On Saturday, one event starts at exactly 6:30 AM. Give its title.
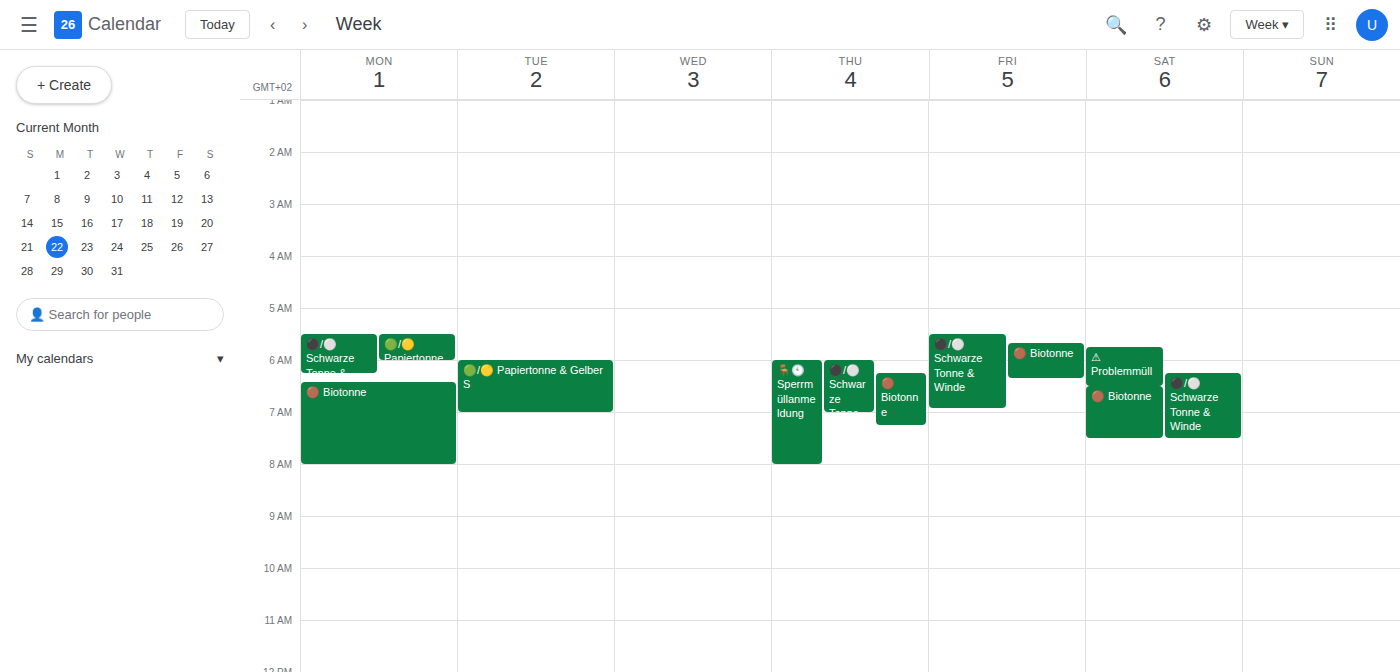
"🟤 Biotonne"